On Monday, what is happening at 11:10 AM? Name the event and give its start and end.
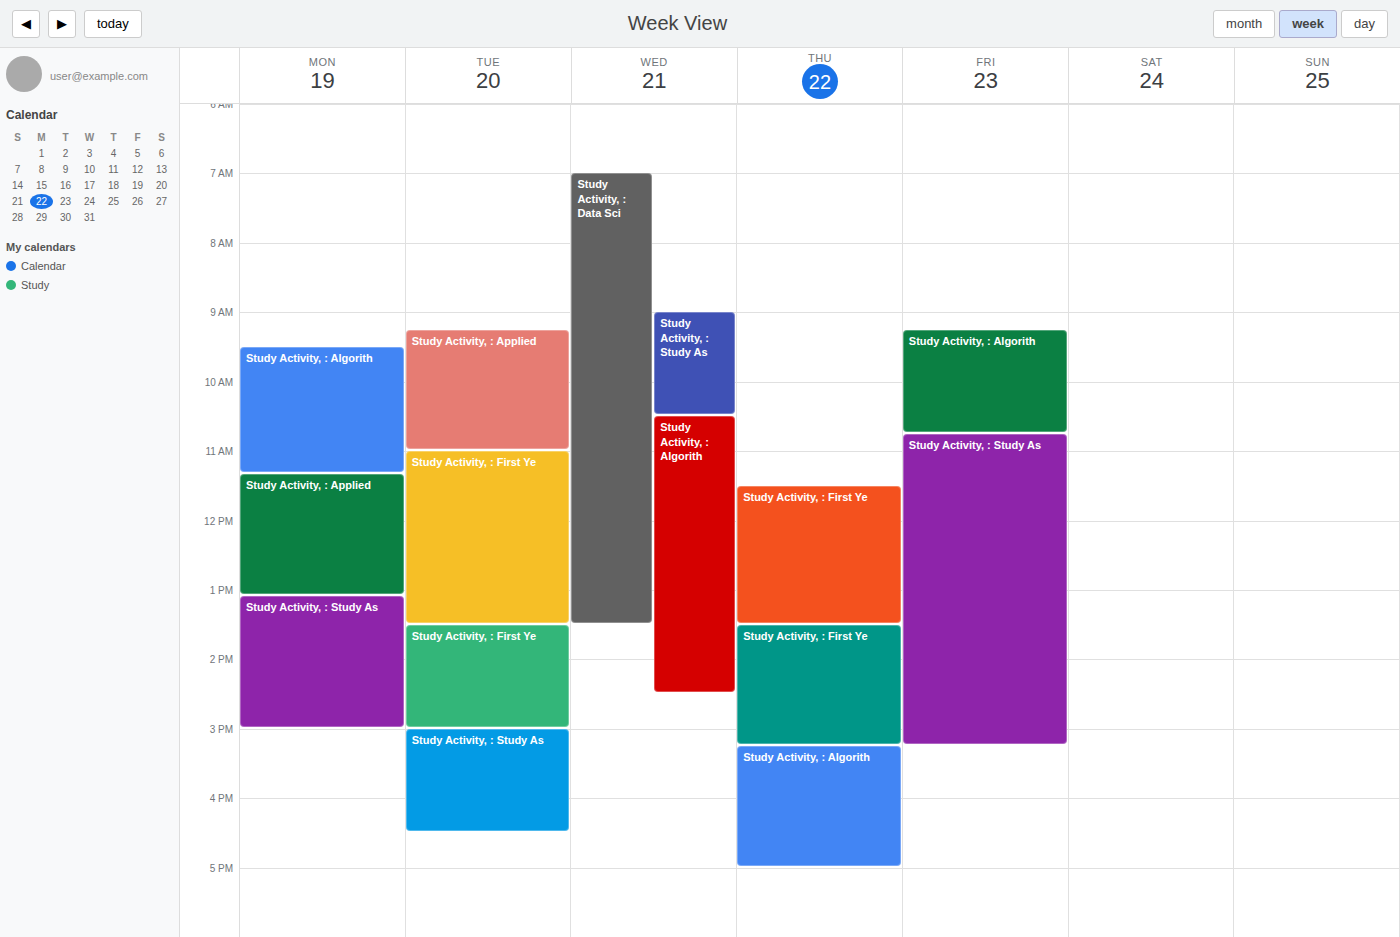
"Study Activity, : Algorith", 9:30 AM to 11:20 AM